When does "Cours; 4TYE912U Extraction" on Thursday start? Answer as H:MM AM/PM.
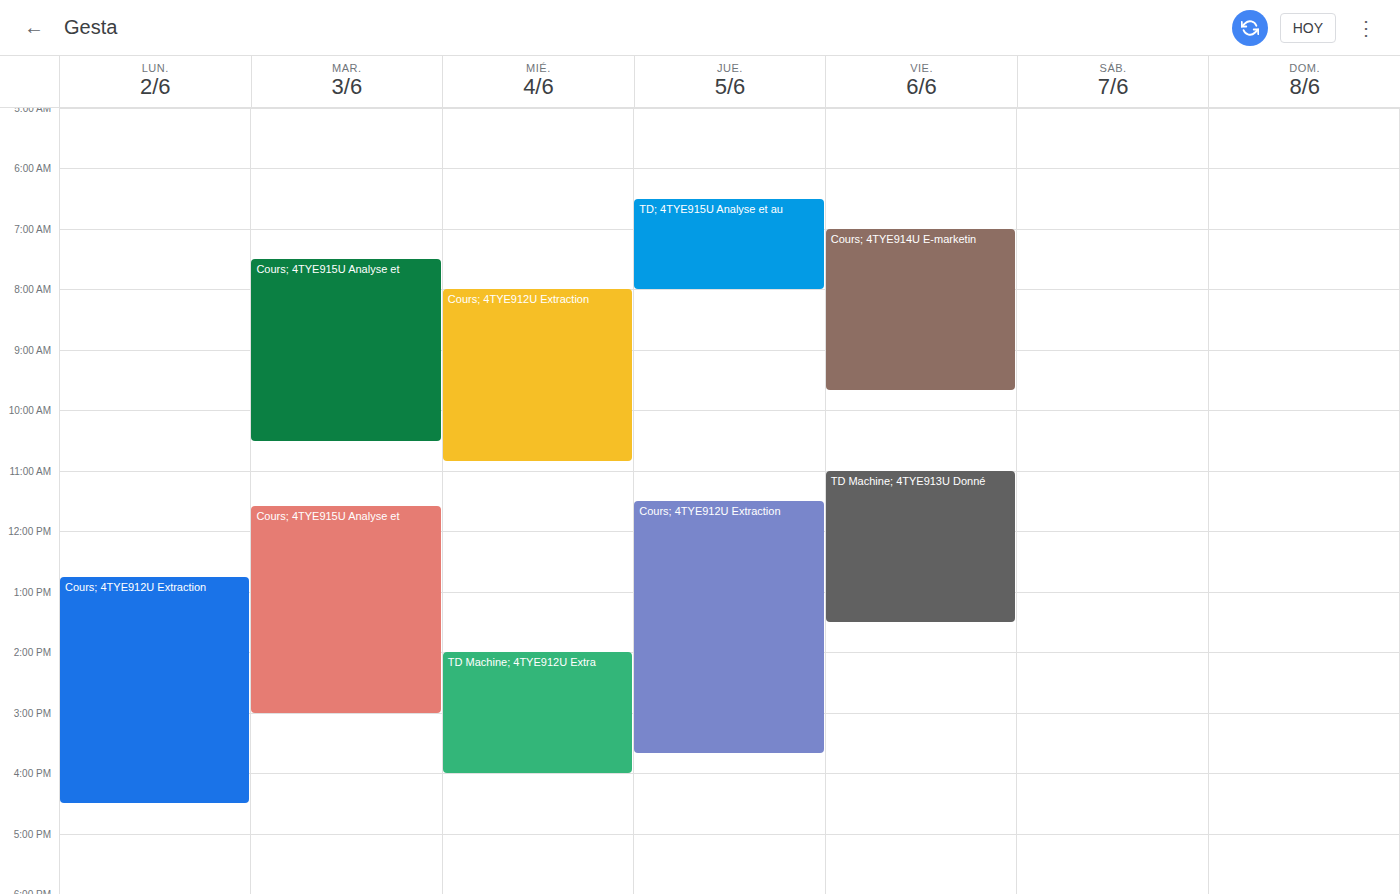
11:30 AM